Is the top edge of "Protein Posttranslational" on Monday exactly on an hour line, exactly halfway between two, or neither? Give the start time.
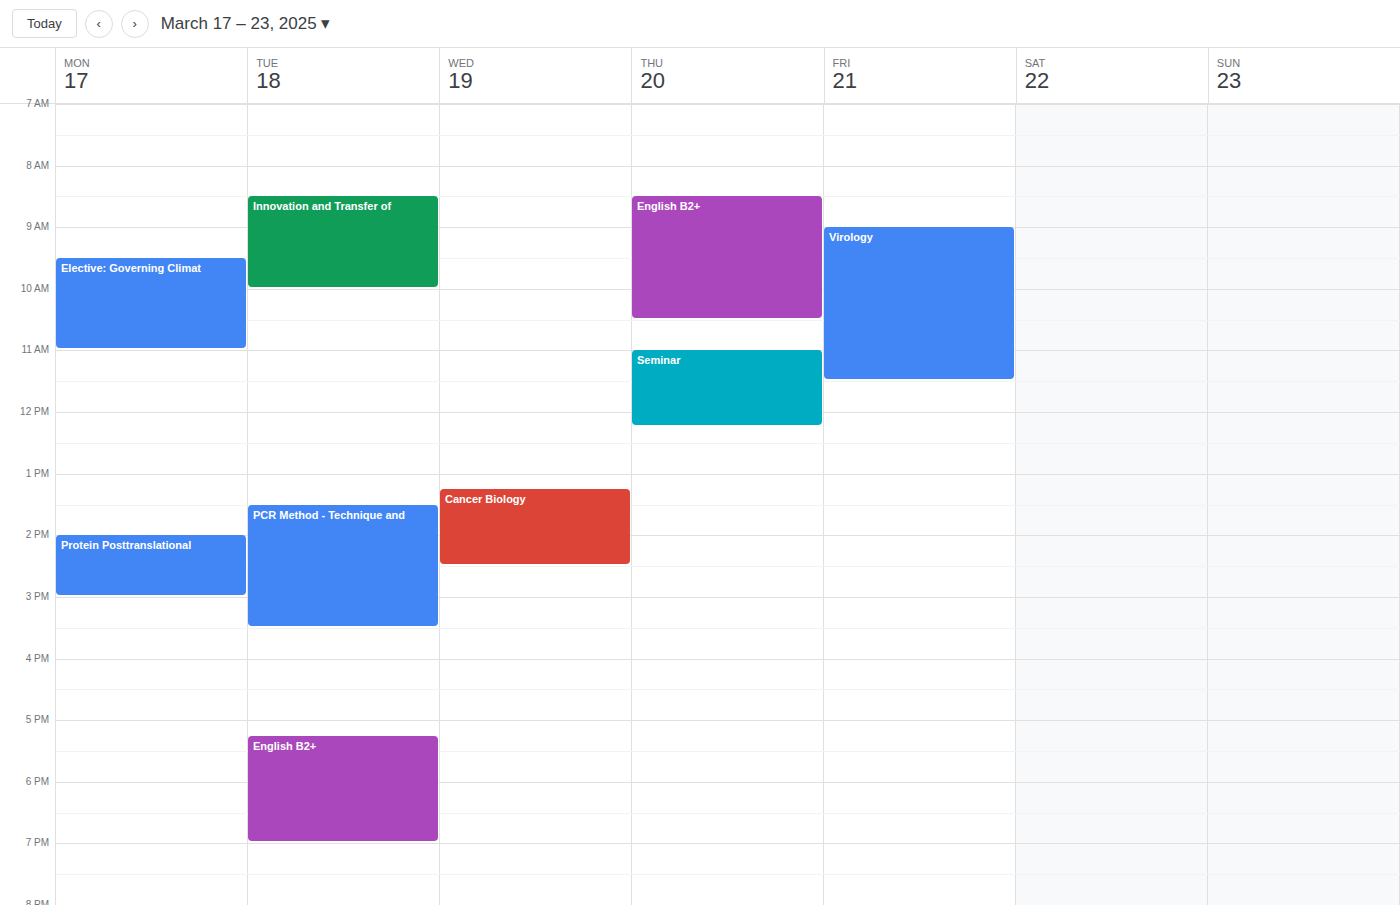
14:00 -- exactly on the 14:00 line.